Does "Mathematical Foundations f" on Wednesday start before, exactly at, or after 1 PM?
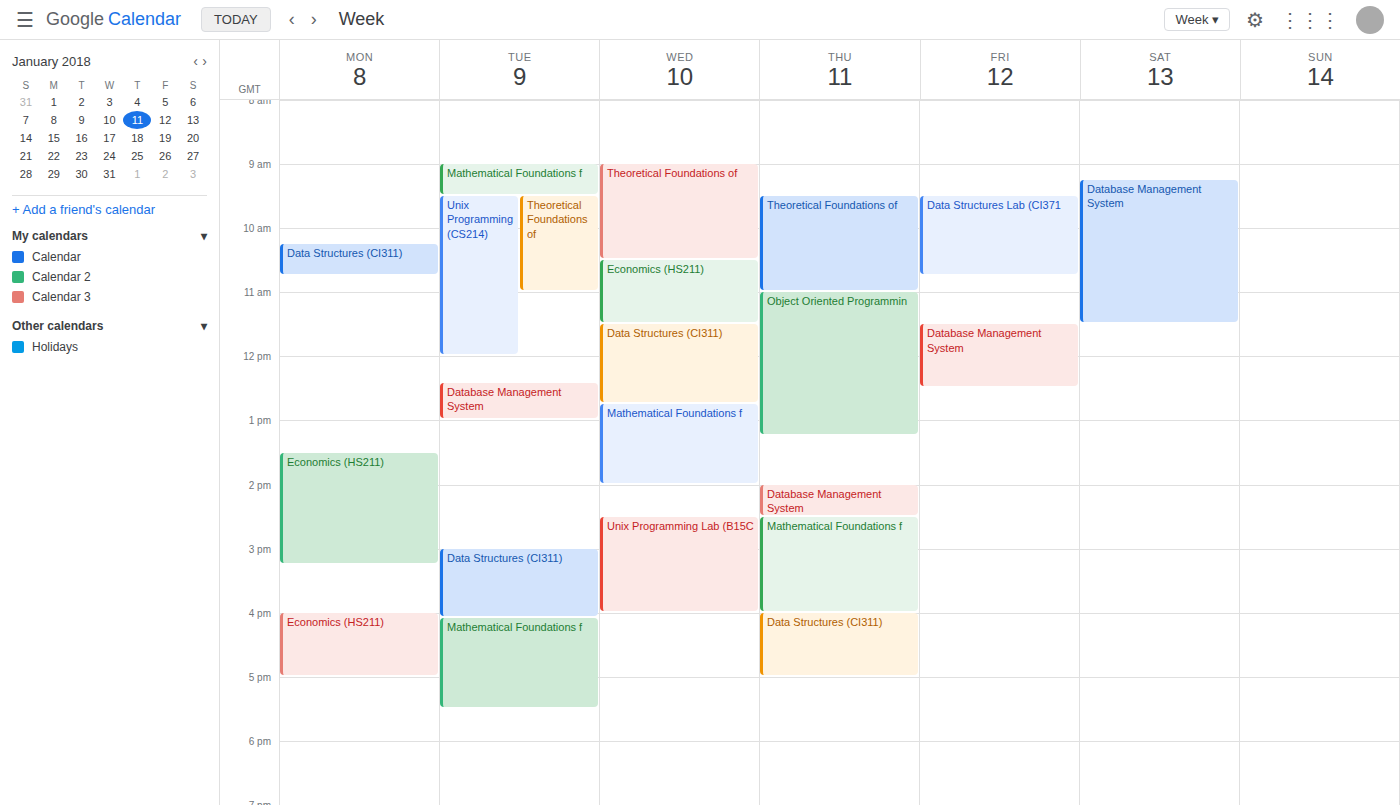
12:45 PM -- before 1 PM, 15 minutes above the 1 PM line.